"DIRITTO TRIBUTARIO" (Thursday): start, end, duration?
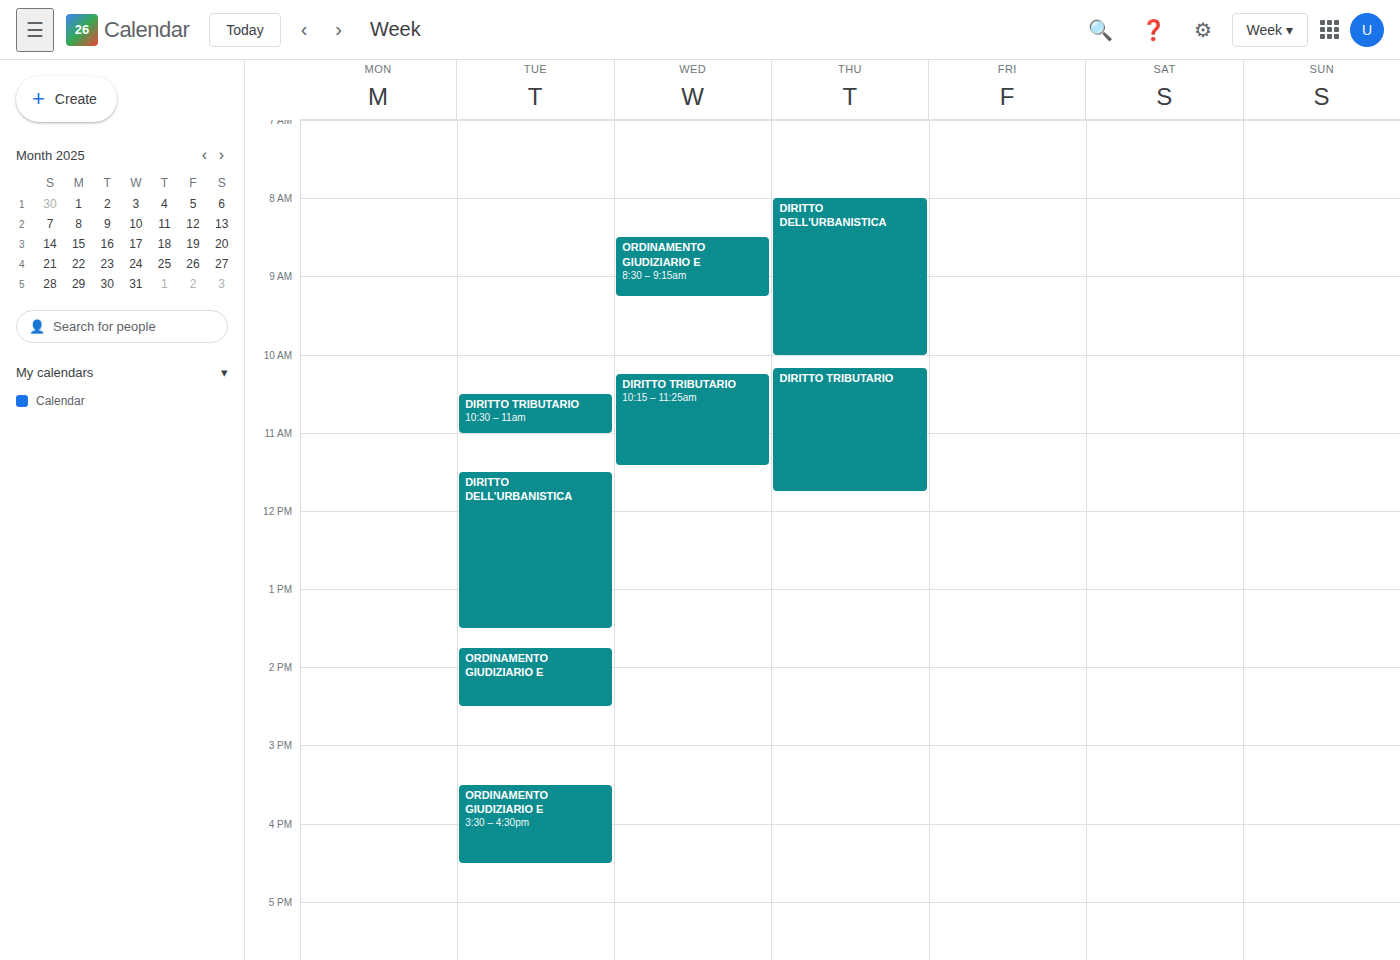
10:10 AM to 11:45 AM, 1 hour 35 minutes